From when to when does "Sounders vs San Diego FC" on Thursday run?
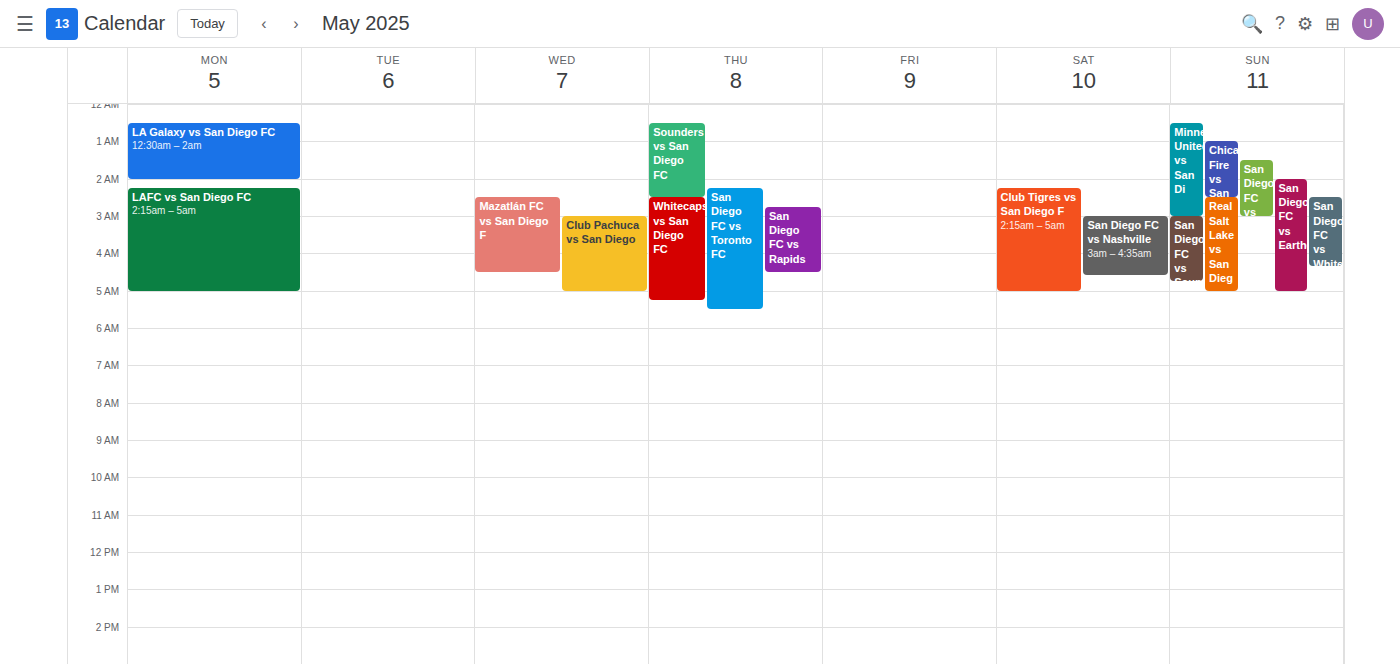
12:30 AM to 2:30 AM